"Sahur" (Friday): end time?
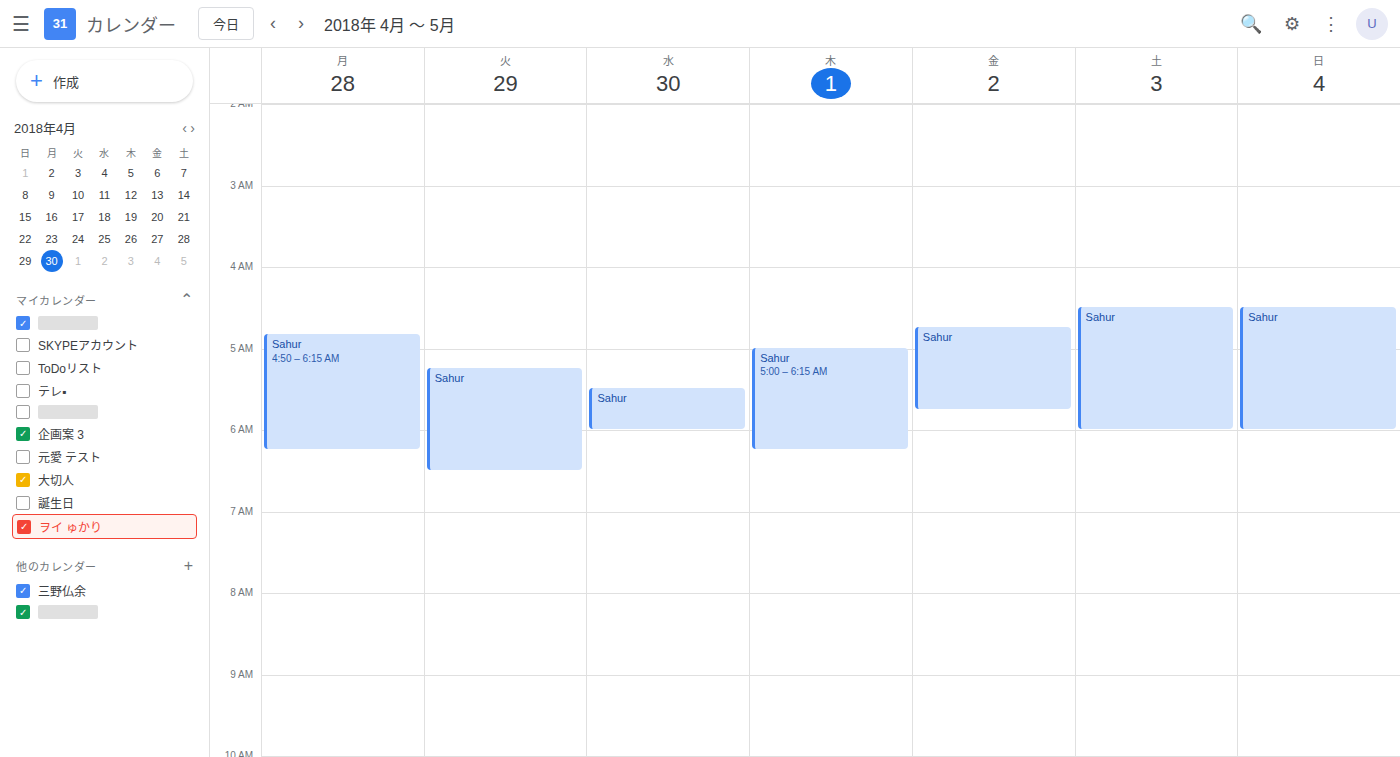
5:45 AM